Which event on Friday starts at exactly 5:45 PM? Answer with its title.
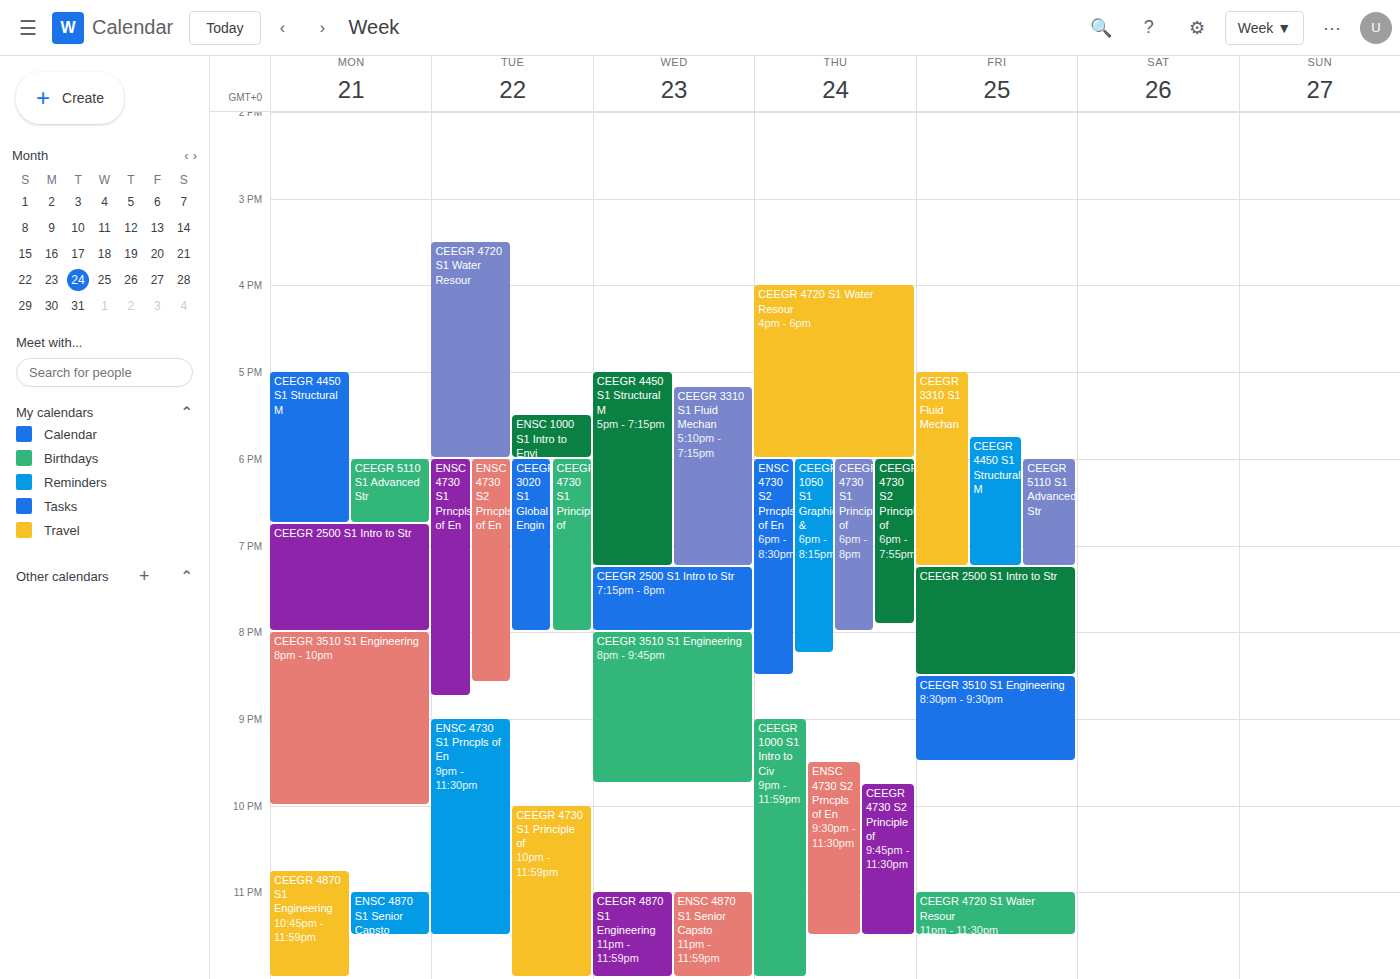
"CEEGR 4450 S1 Structural M"